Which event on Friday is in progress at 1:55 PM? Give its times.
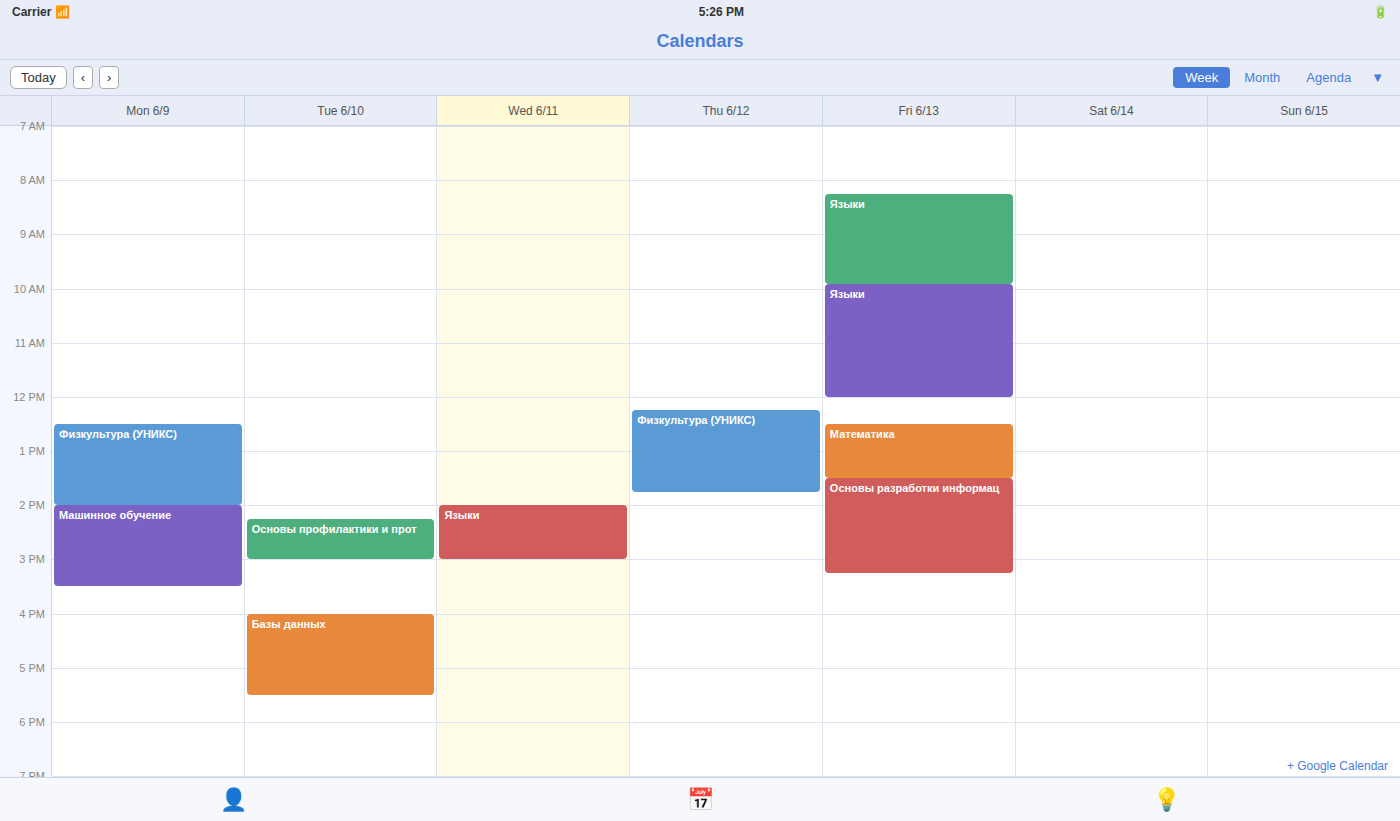
"Основы разработки информац", 1:30 PM to 3:15 PM